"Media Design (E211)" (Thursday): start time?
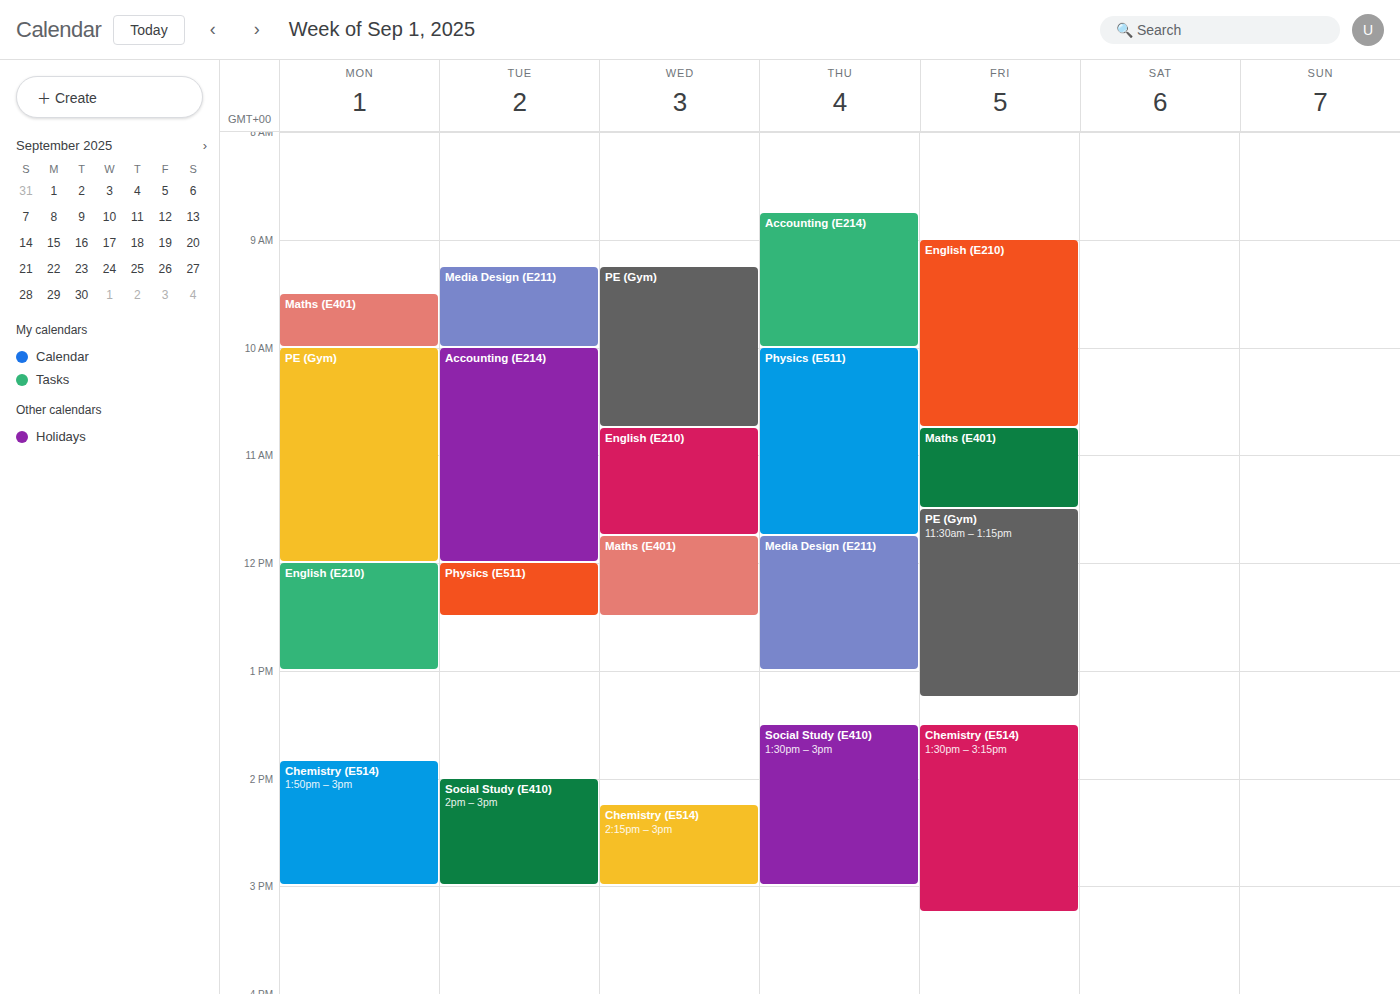
11:45 AM